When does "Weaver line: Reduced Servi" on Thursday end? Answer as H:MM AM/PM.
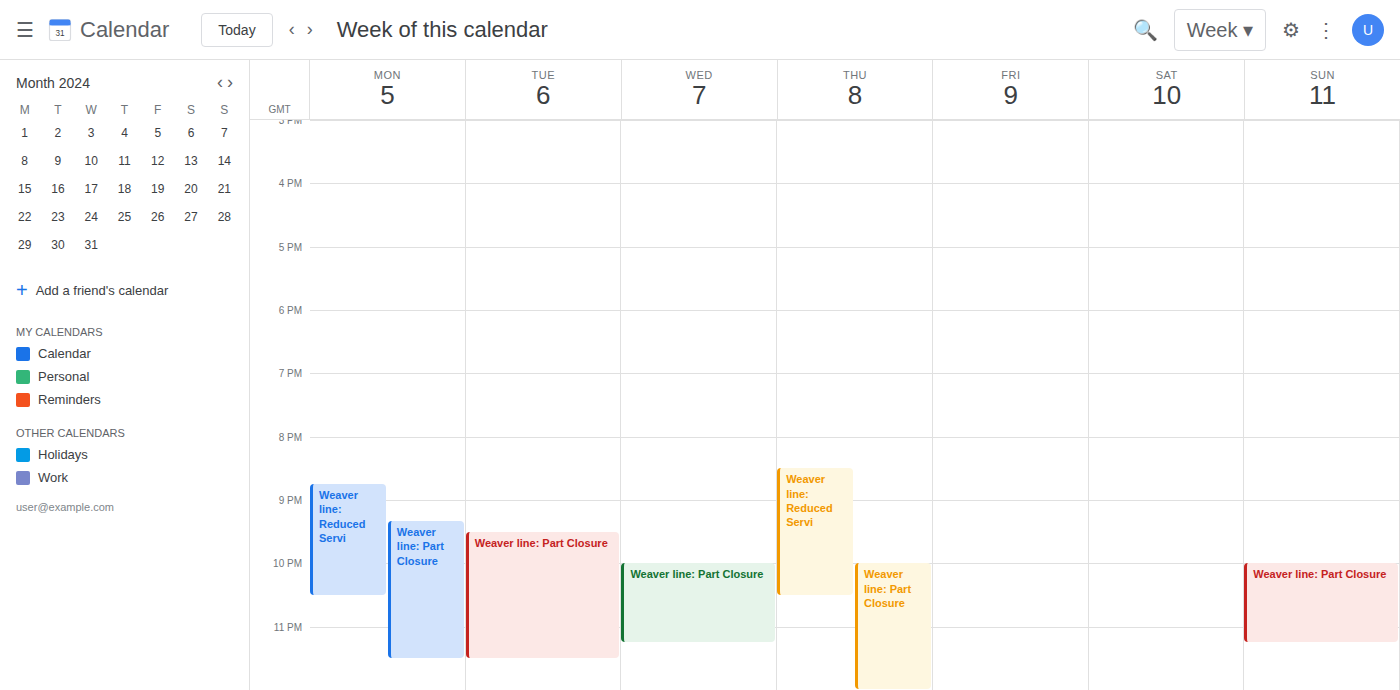
10:30 PM